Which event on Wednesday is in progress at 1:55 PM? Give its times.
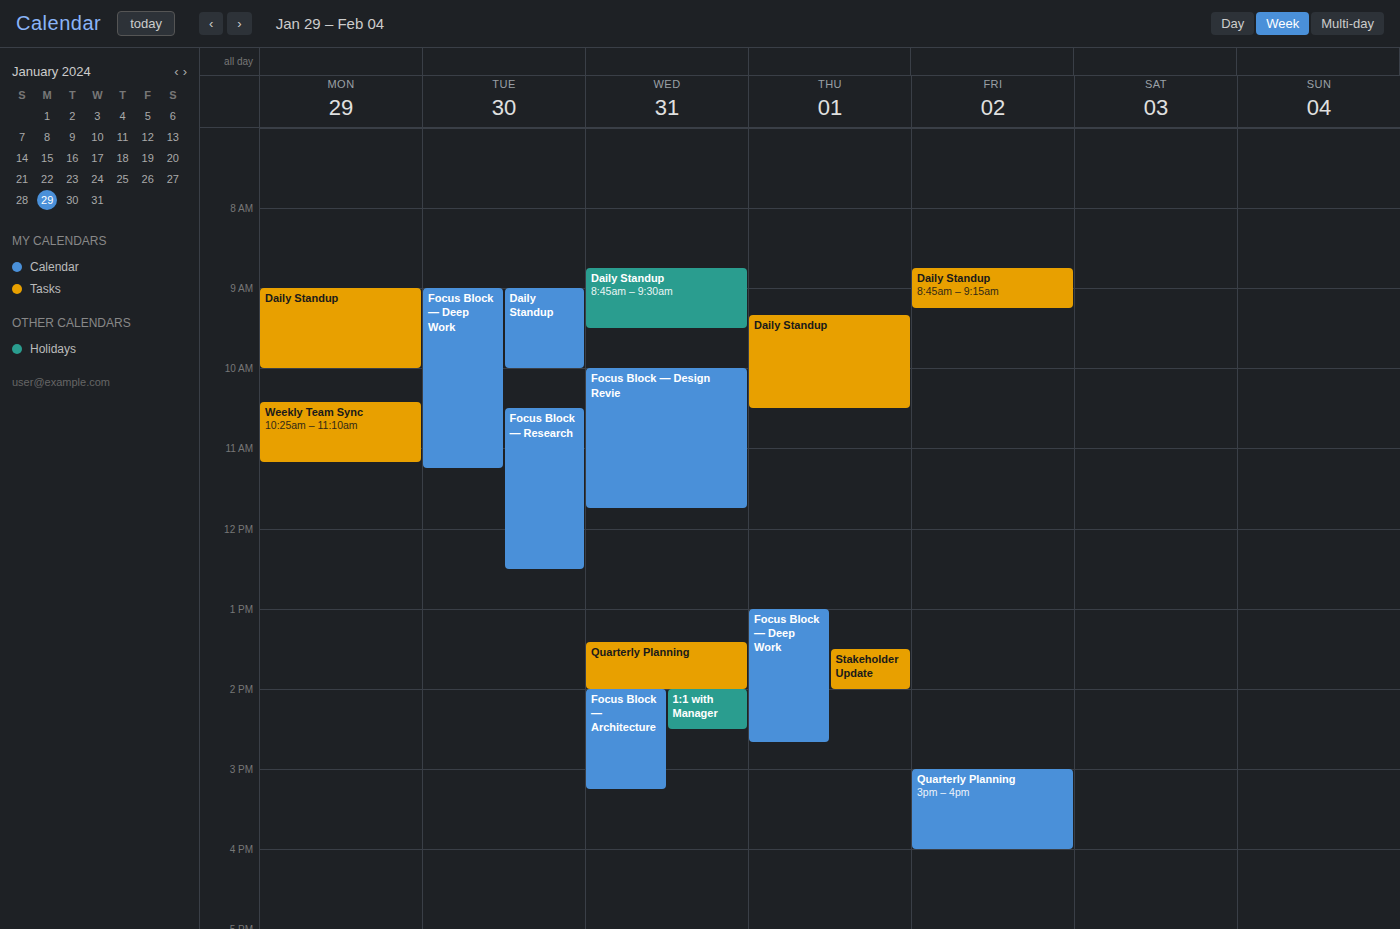
"Quarterly Planning", 1:25 PM to 2:00 PM